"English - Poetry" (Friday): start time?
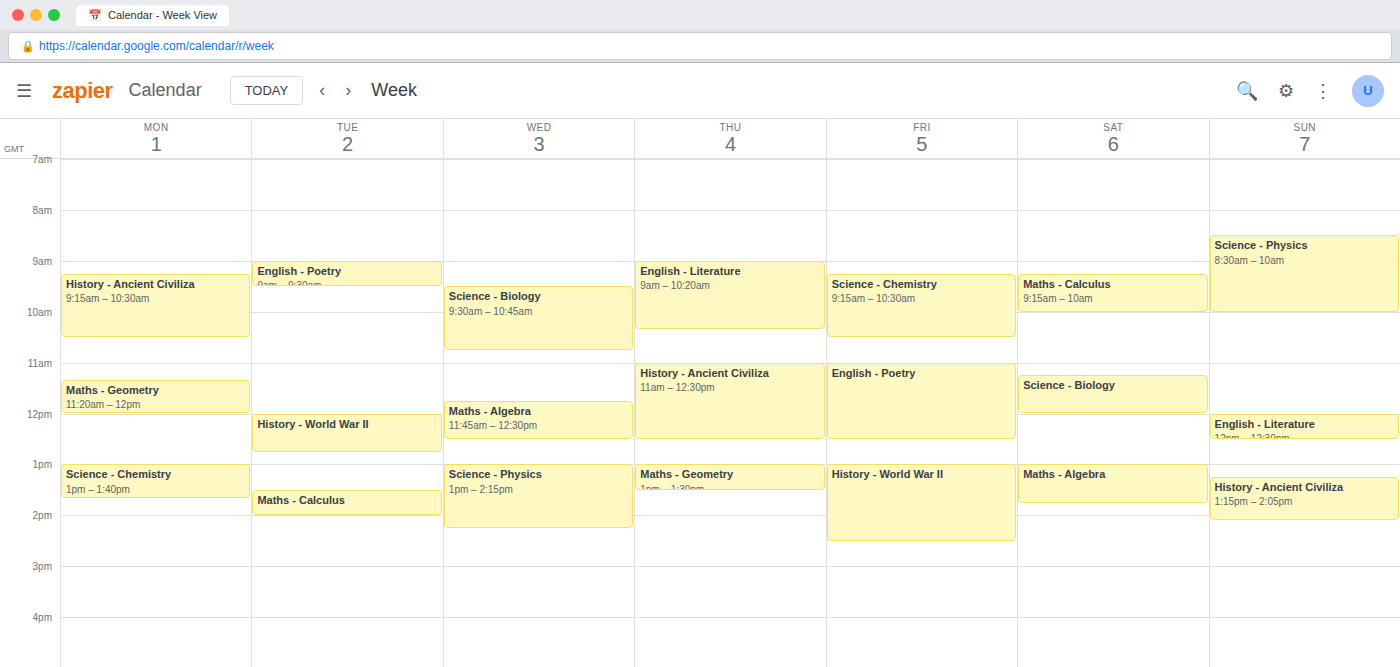
11:00 AM